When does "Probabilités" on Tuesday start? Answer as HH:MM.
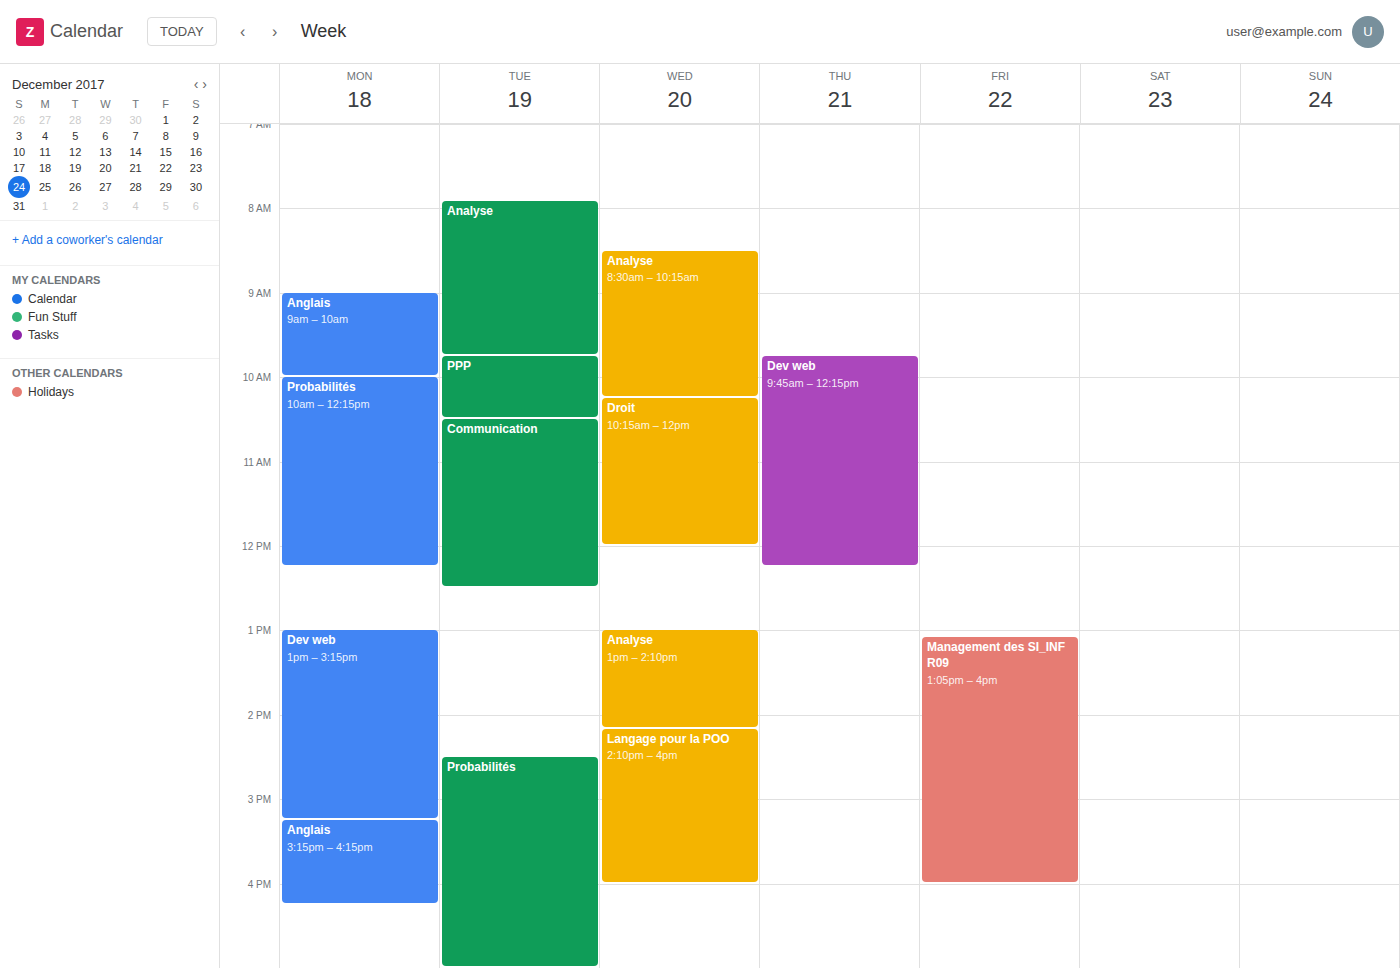
14:30